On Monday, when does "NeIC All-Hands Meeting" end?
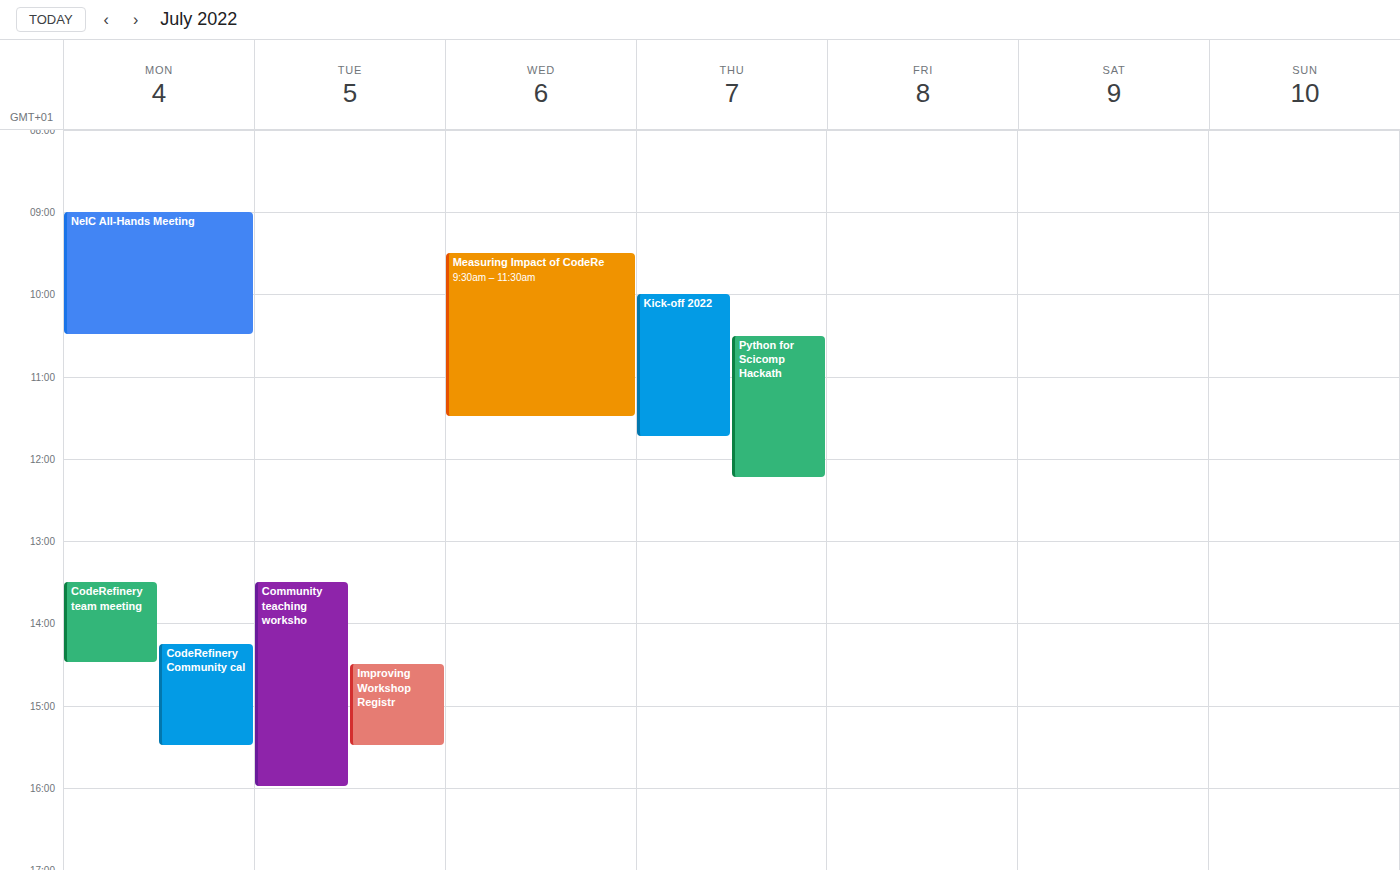
10:30 AM